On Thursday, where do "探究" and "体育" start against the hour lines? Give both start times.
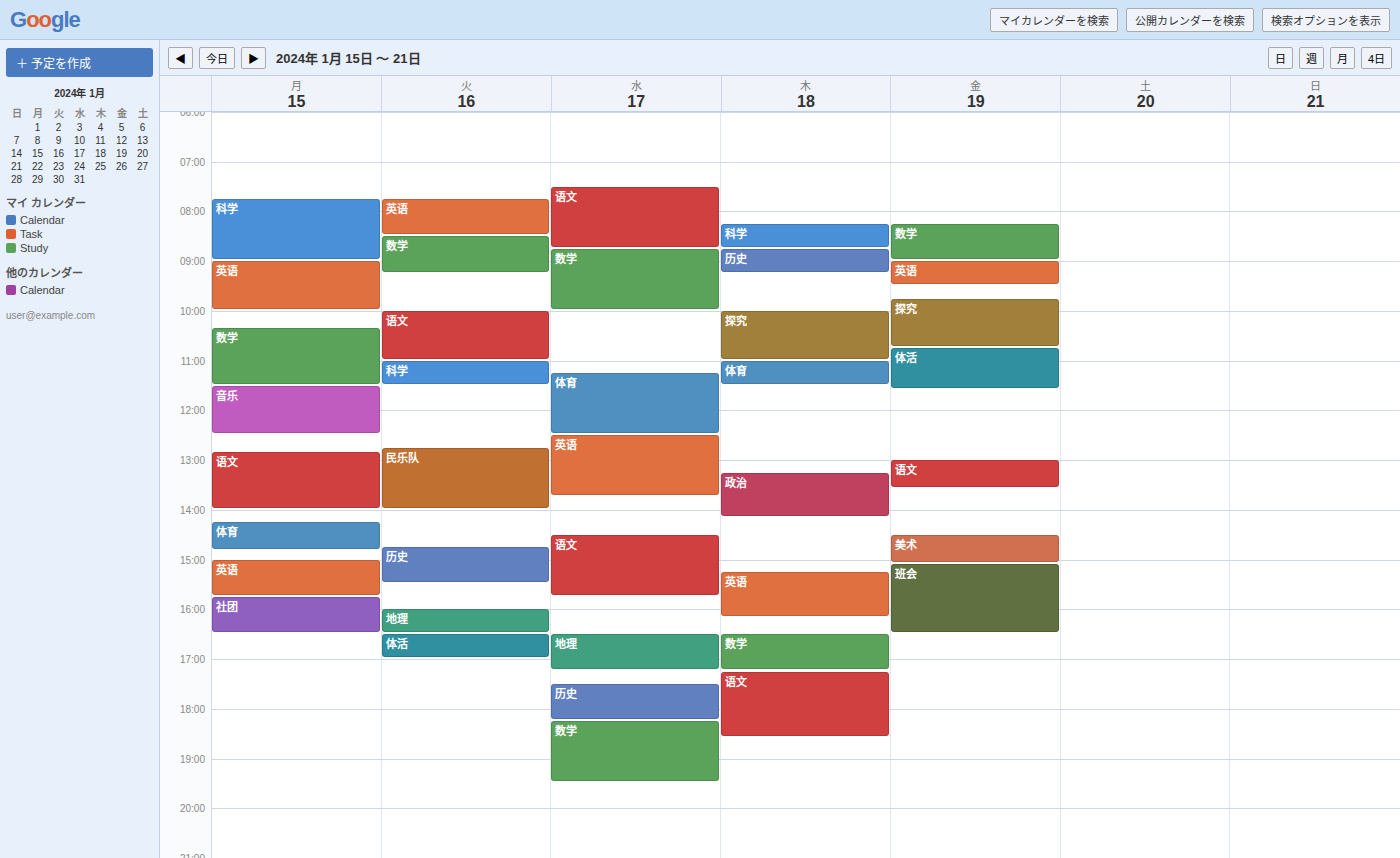
"探究": 10:00 AM, exactly on the 10 AM line. "体育": 11:00 AM, exactly on the 11 AM line.